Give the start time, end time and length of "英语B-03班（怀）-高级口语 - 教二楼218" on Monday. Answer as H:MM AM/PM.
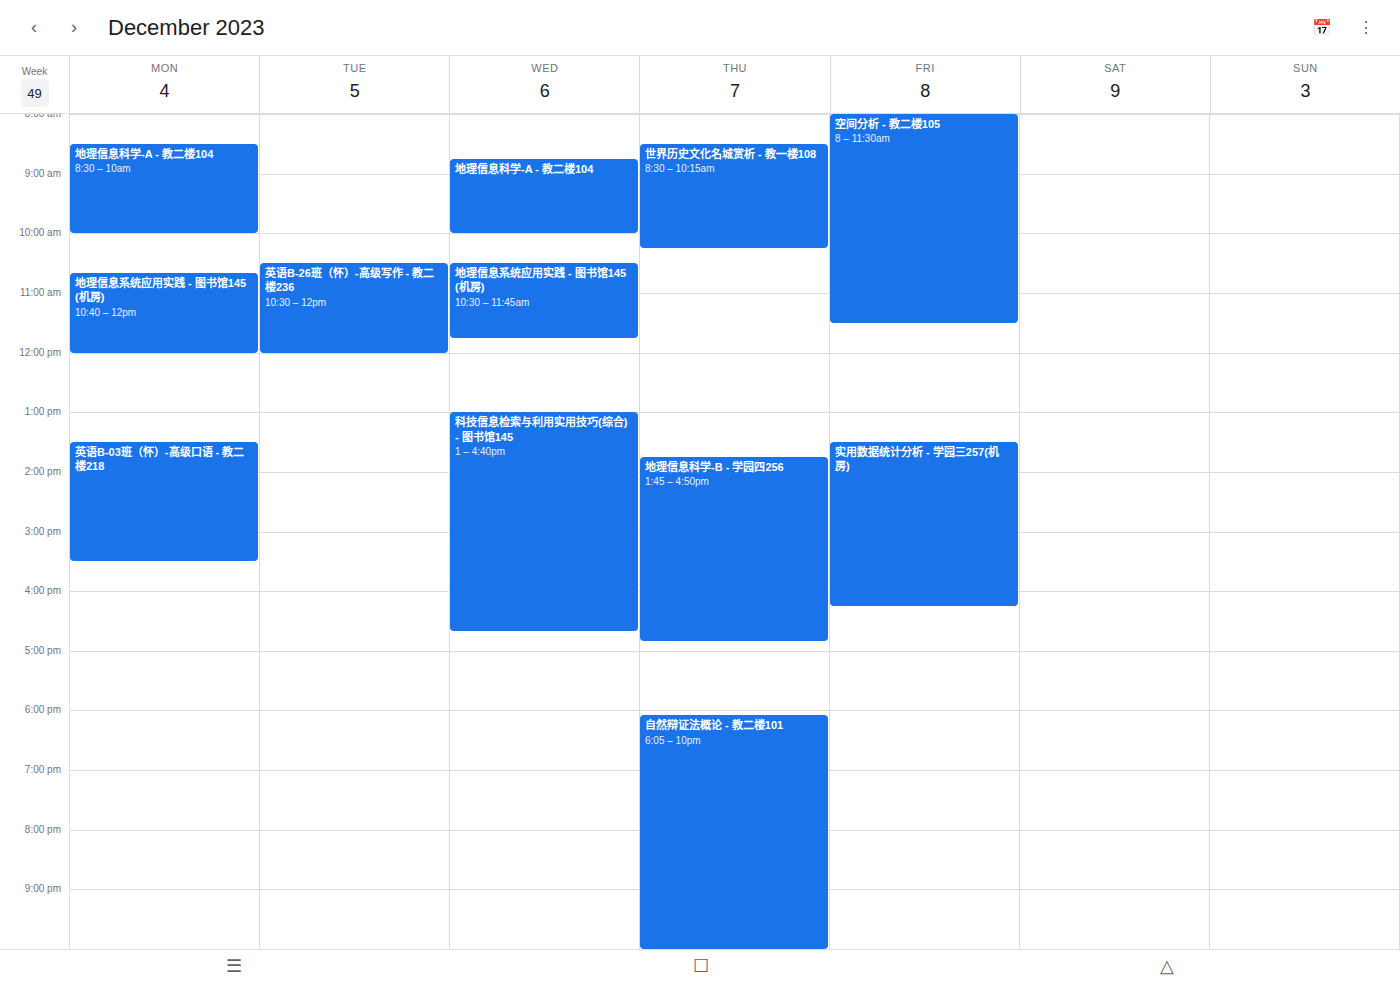
1:30 PM to 3:30 PM, 2 hours